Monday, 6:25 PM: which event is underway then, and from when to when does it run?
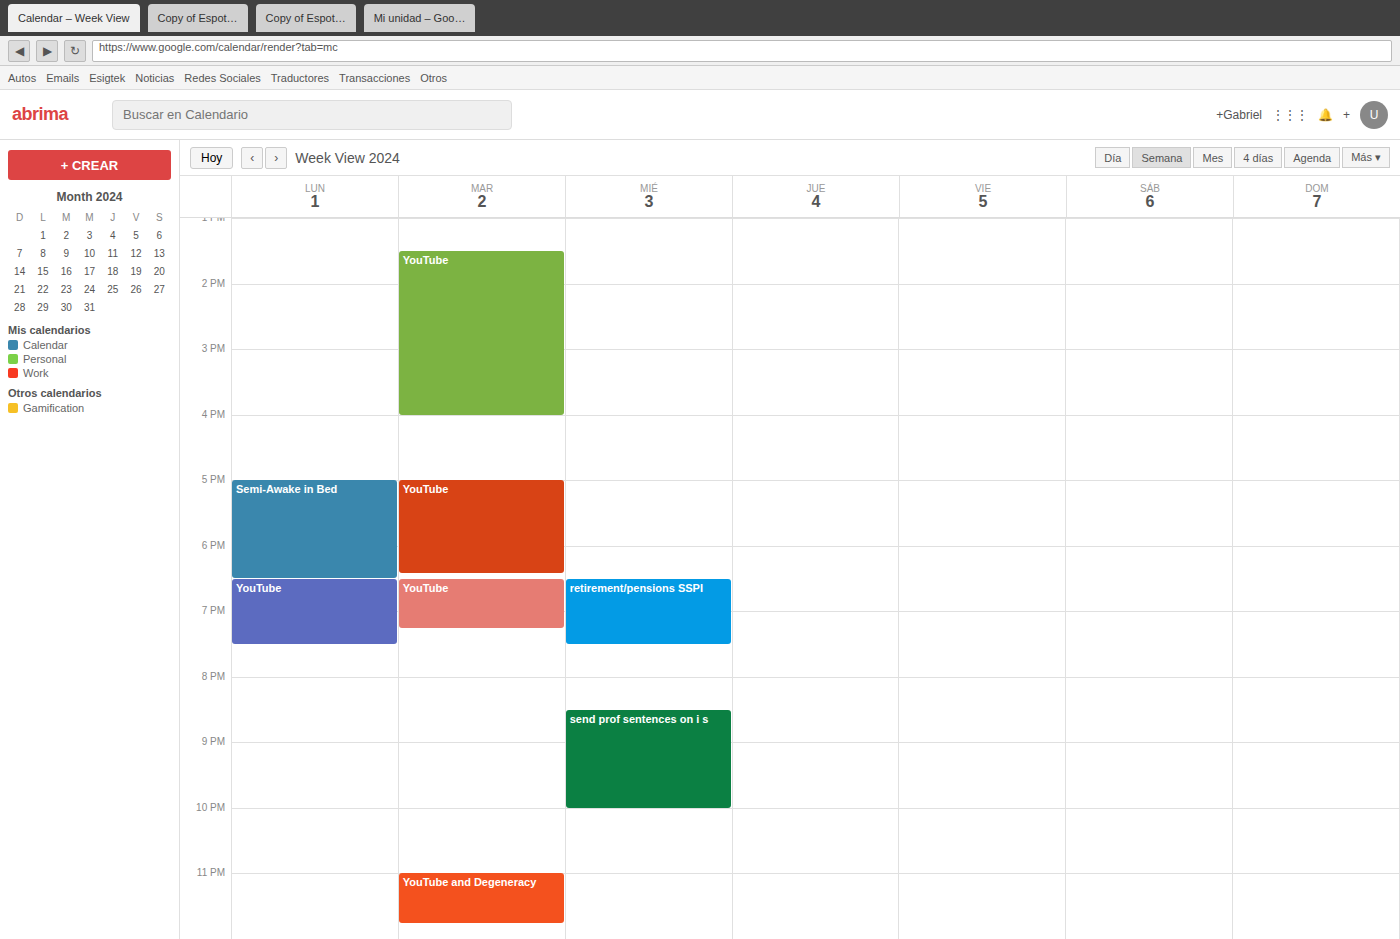
"Semi-Awake in Bed", 5:00 PM to 6:30 PM